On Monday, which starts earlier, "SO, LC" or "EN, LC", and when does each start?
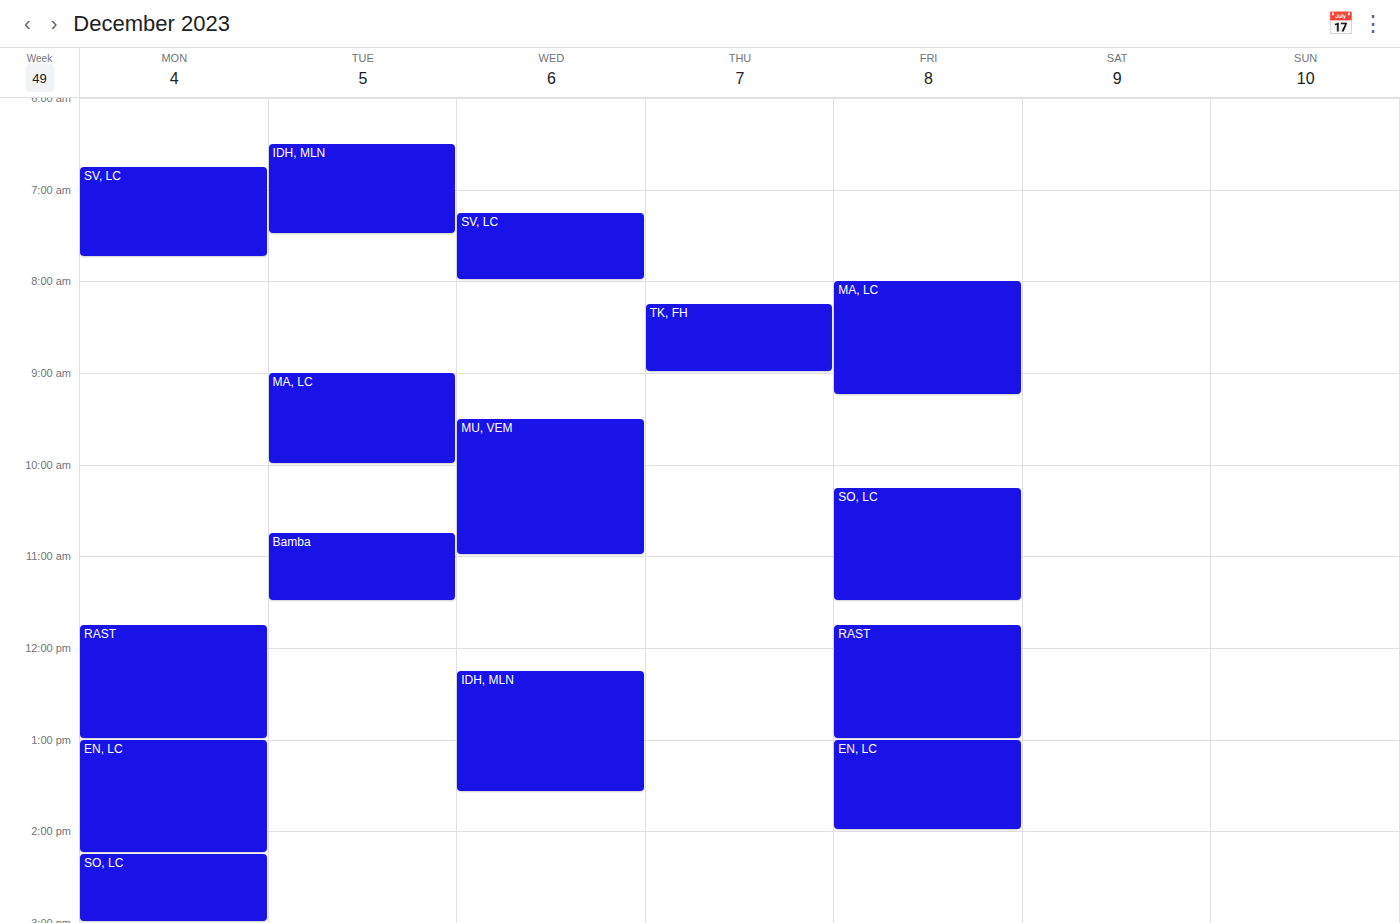
"EN, LC" 1:00 PM; "SO, LC" 2:15 PM.